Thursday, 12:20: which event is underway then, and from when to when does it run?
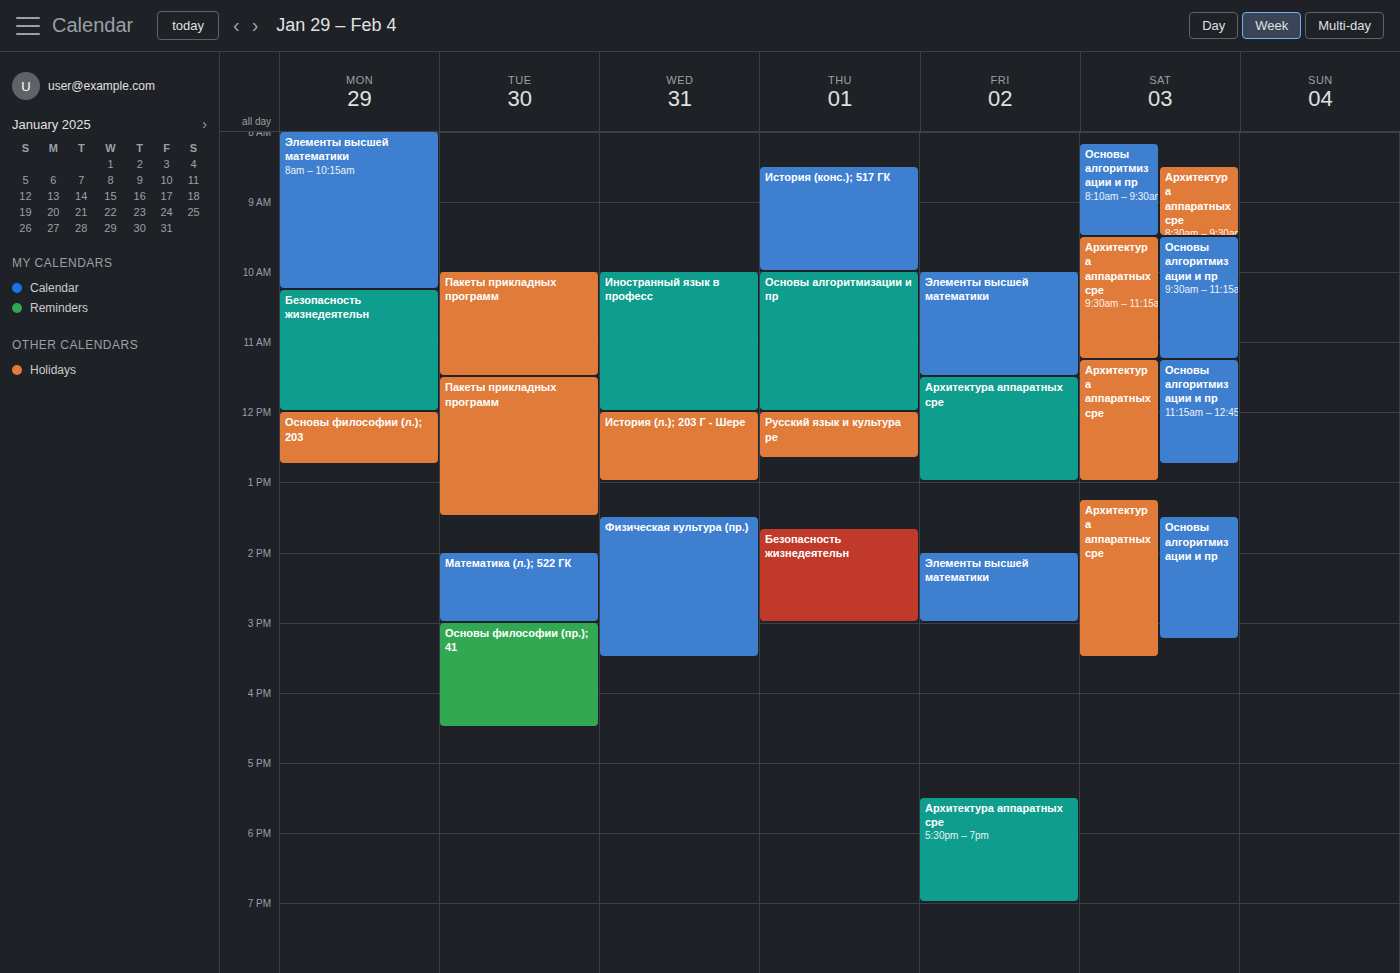
"Русский язык и культура ре", 12:00 to 12:40